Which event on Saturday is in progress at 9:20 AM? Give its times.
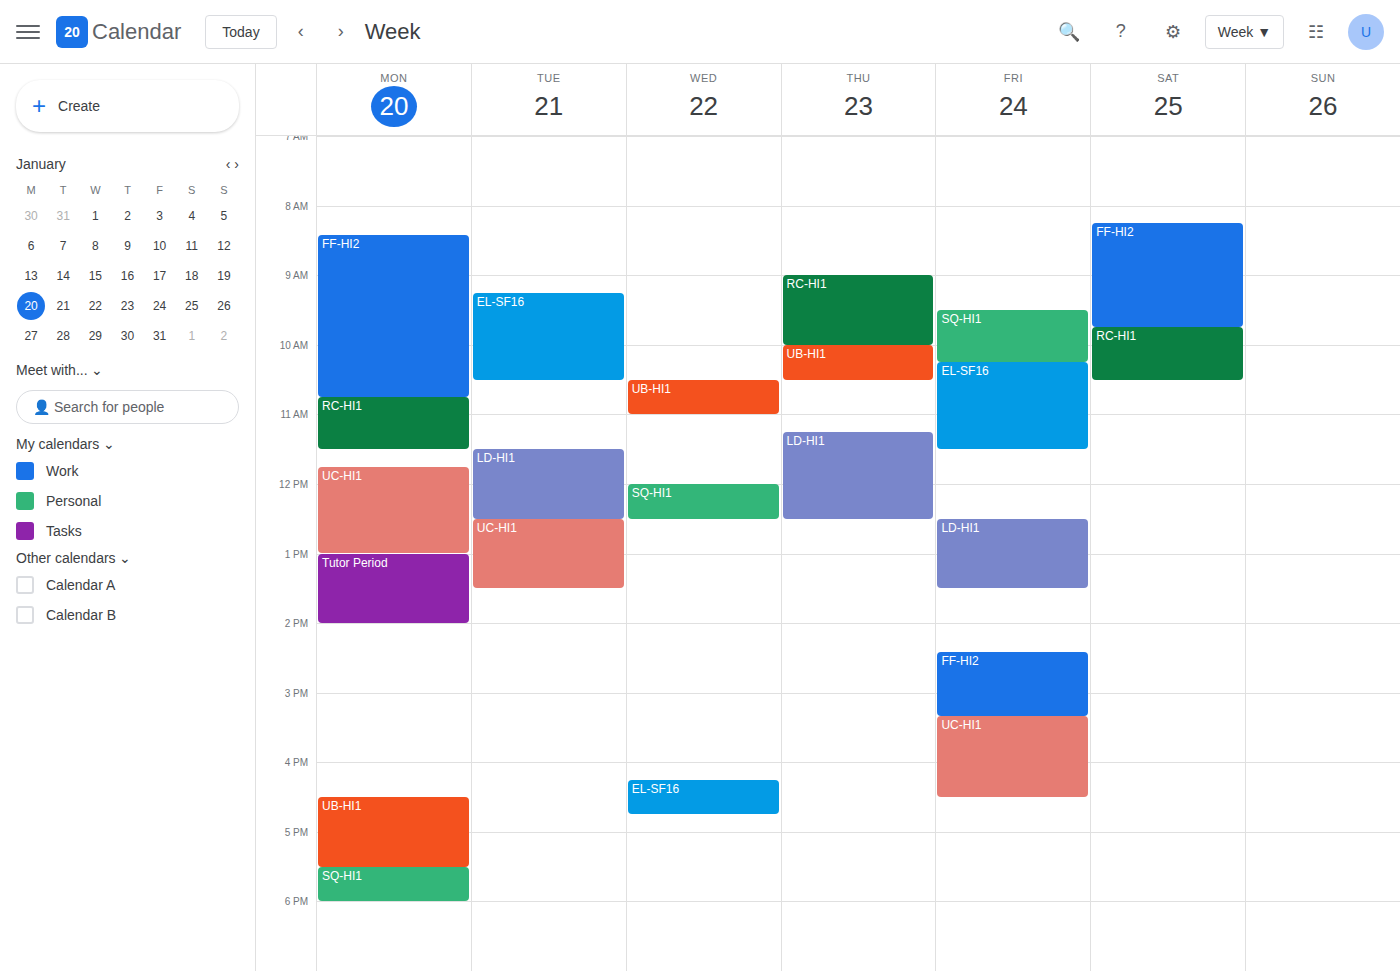
"FF-HI2", 8:15 AM to 9:45 AM